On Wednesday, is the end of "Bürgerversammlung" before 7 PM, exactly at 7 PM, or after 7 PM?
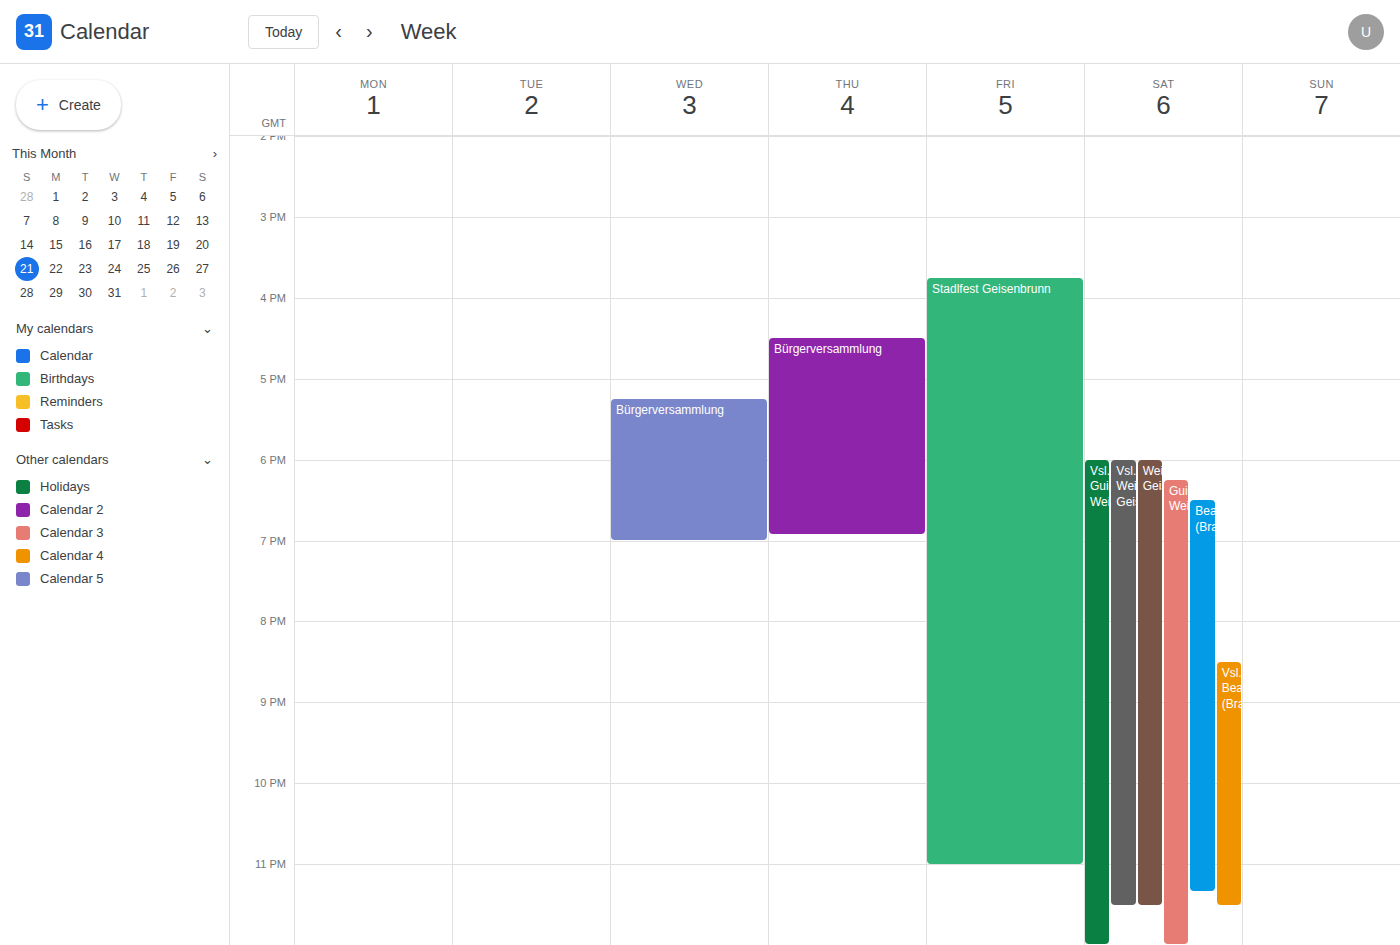
7:00 PM -- exactly at 7 PM, on the 7 PM line.